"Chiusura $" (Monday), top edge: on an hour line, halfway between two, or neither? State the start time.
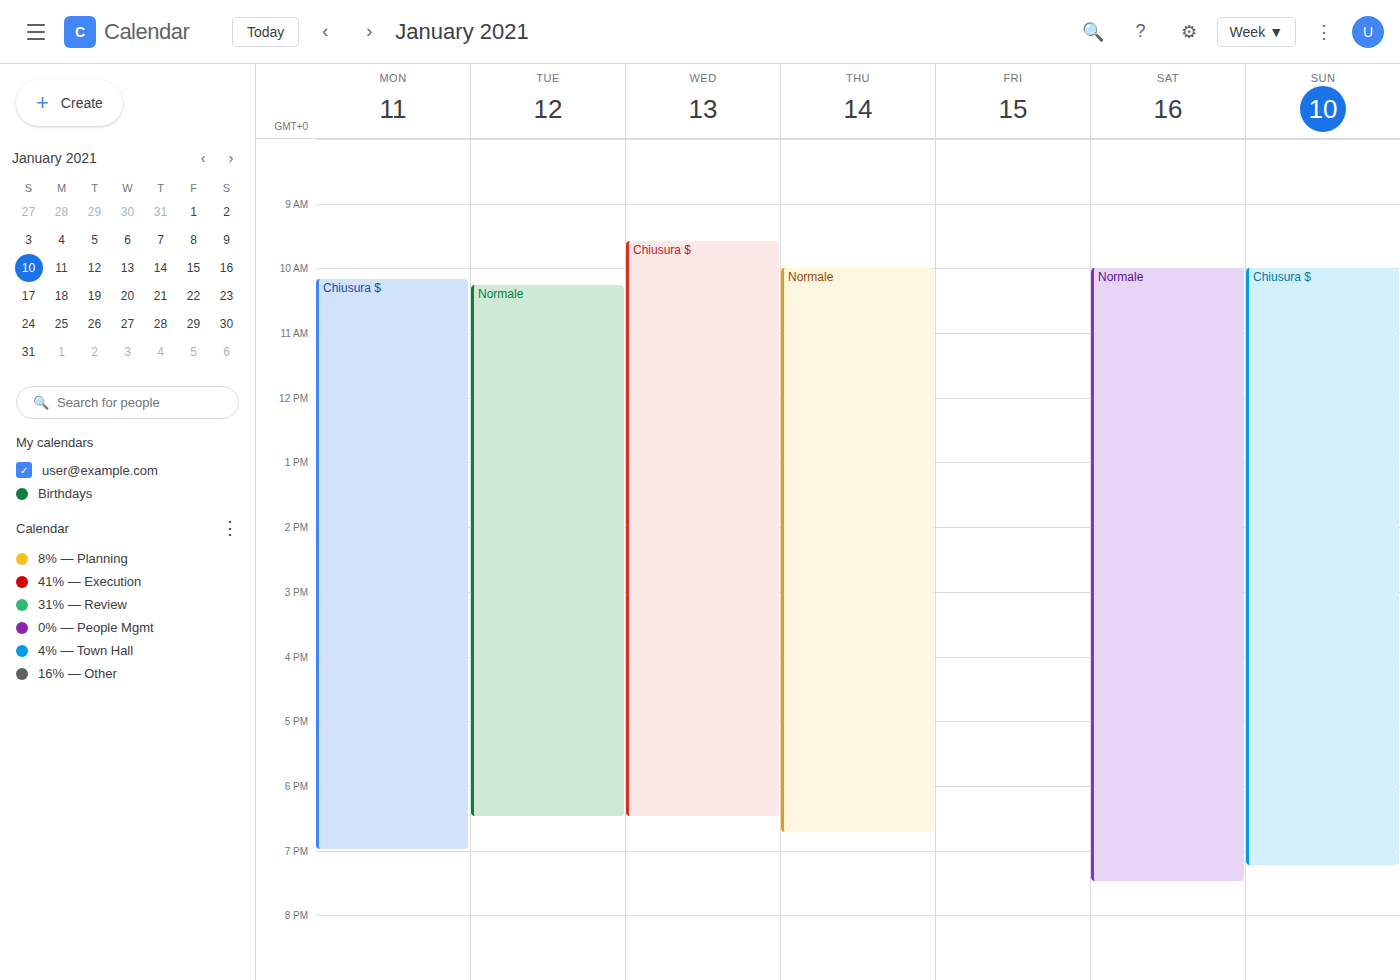
10:10 AM -- neither: 10 minutes below the 10 AM line and 50 minutes above the 11 AM line.